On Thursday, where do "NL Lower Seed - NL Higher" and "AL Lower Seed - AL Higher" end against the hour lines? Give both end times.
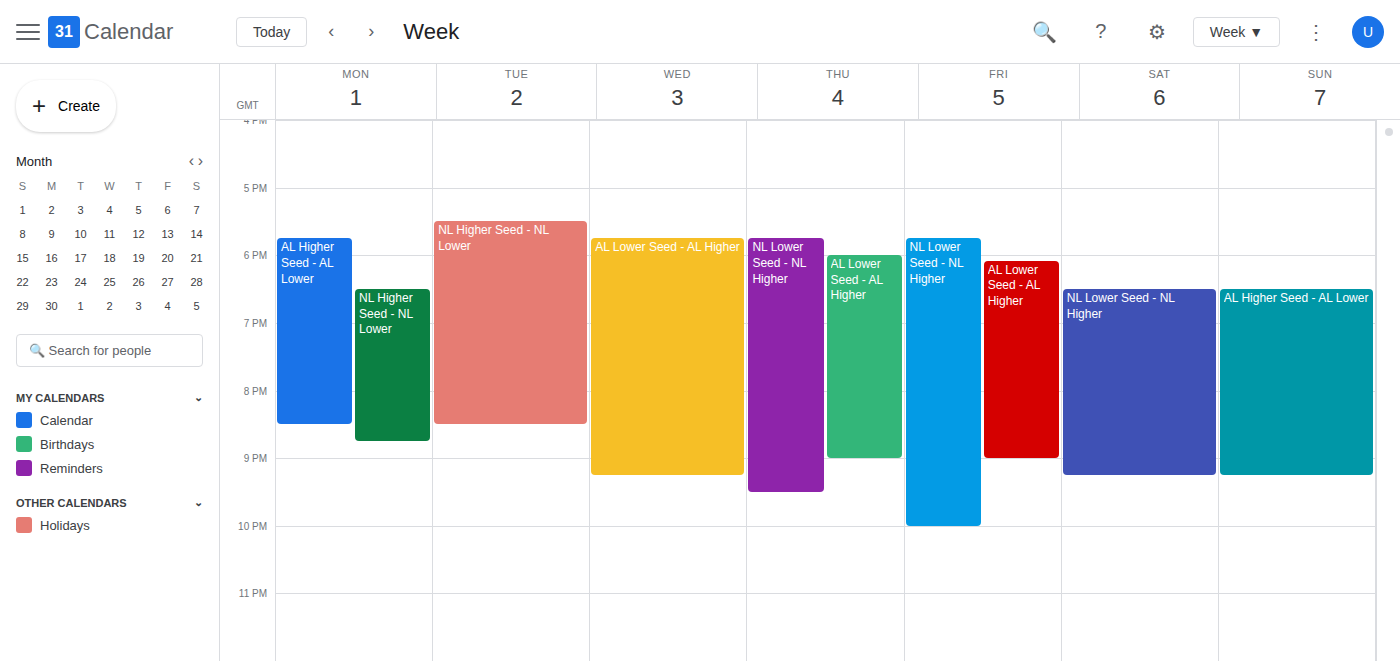
"NL Lower Seed - NL Higher": 21:30, halfway between the 21:00 and 22:00 lines. "AL Lower Seed - AL Higher": 21:00, exactly on the 21:00 line.